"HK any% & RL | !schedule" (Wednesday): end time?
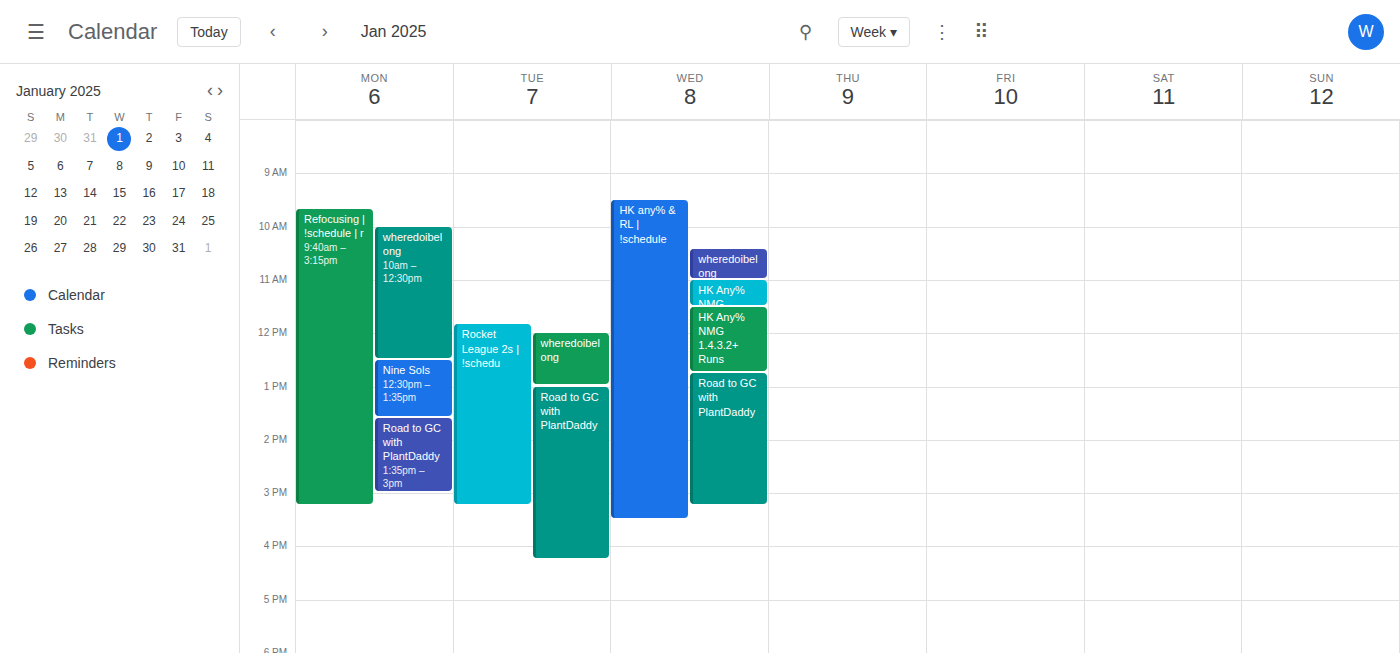
3:30 PM